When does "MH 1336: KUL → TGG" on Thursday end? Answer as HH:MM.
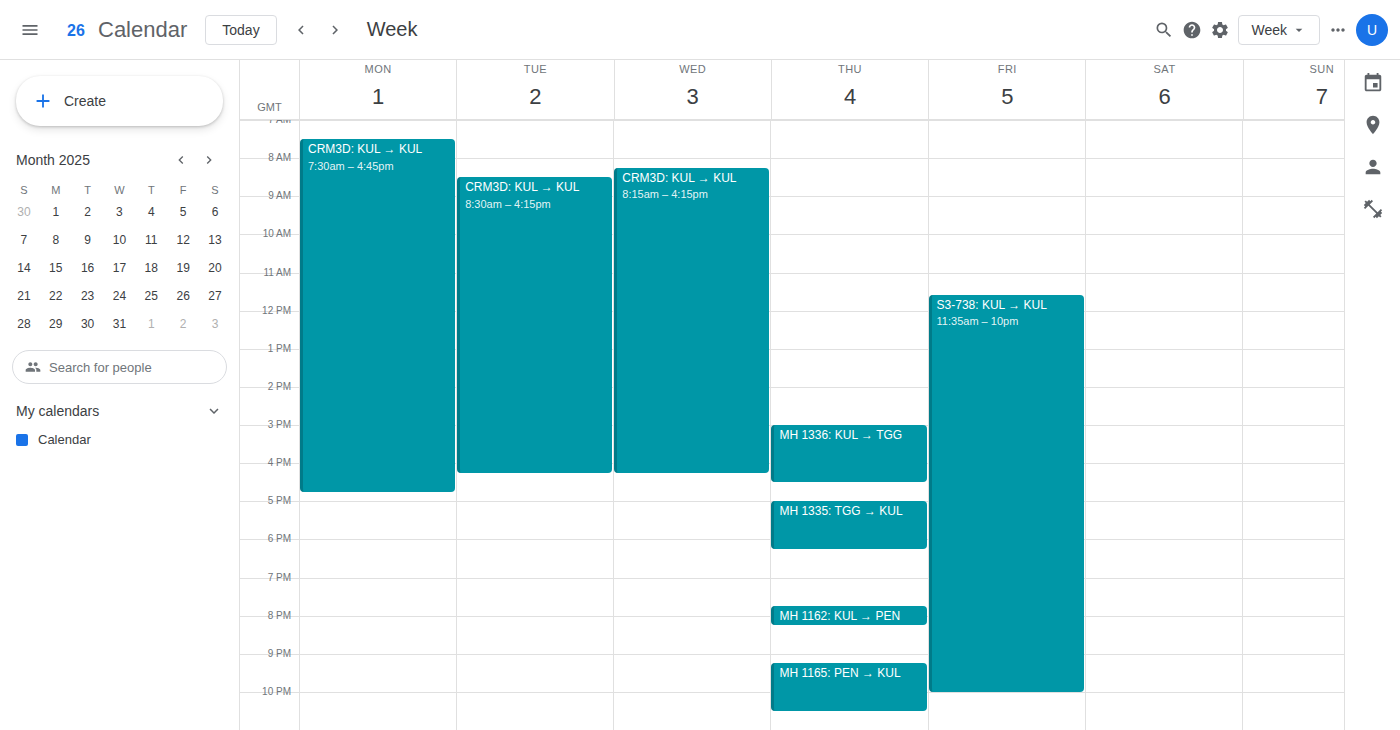
16:30